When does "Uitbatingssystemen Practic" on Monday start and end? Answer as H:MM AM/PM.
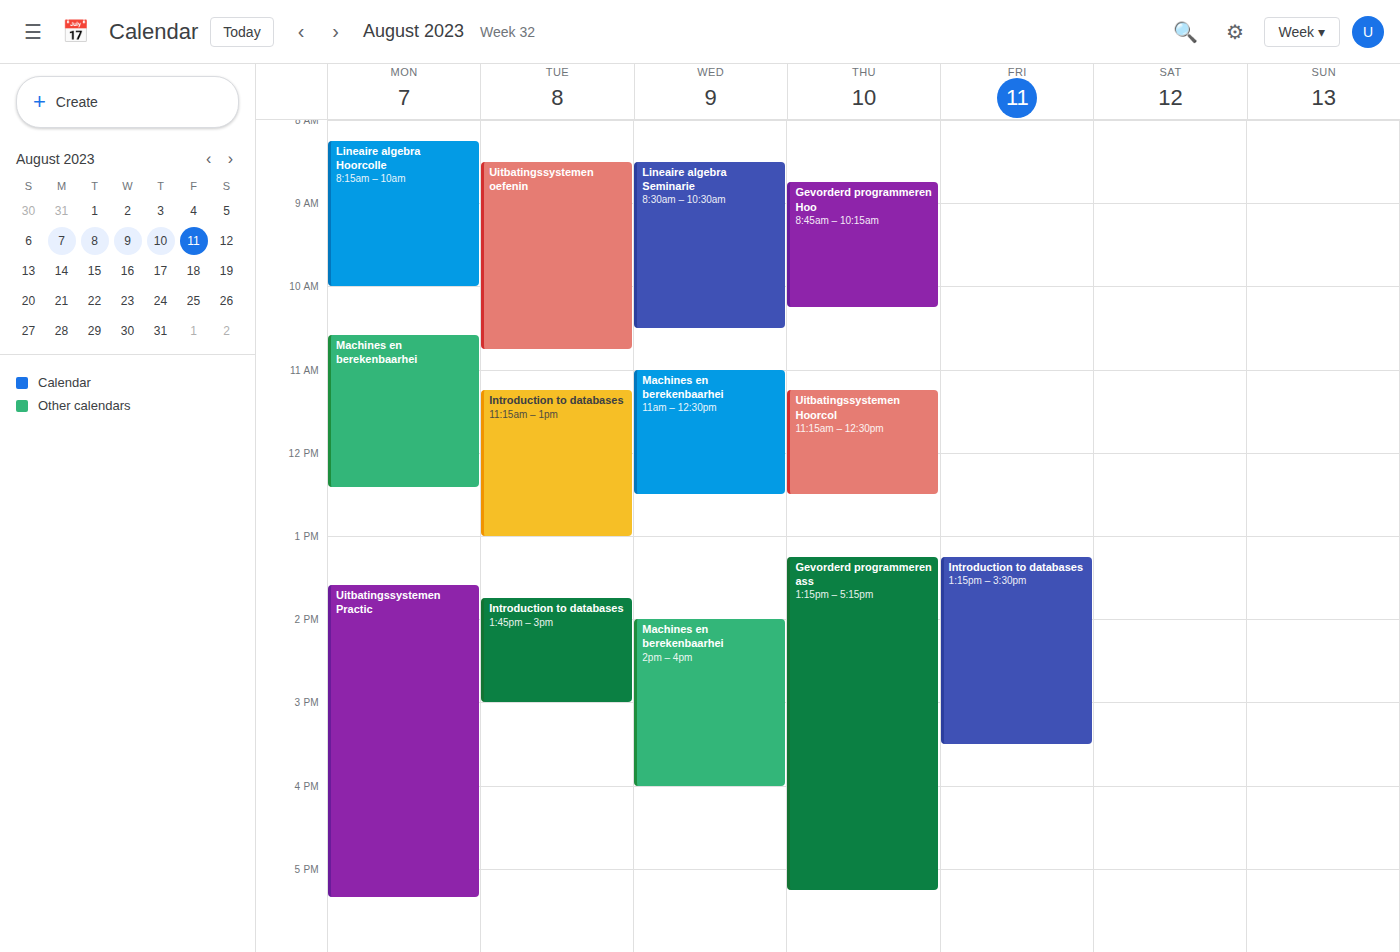
1:35 PM to 5:20 PM